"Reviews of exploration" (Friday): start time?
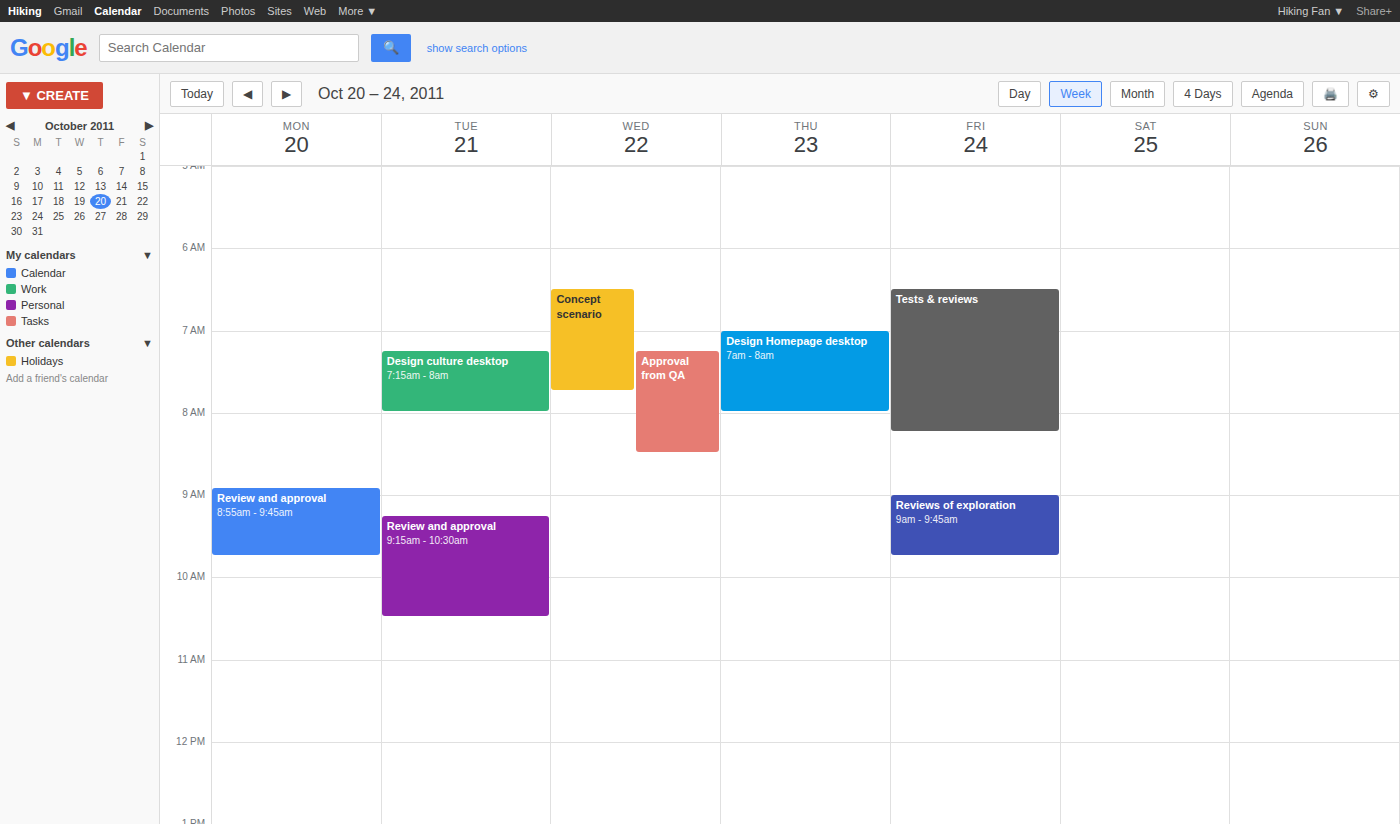
9:00 AM